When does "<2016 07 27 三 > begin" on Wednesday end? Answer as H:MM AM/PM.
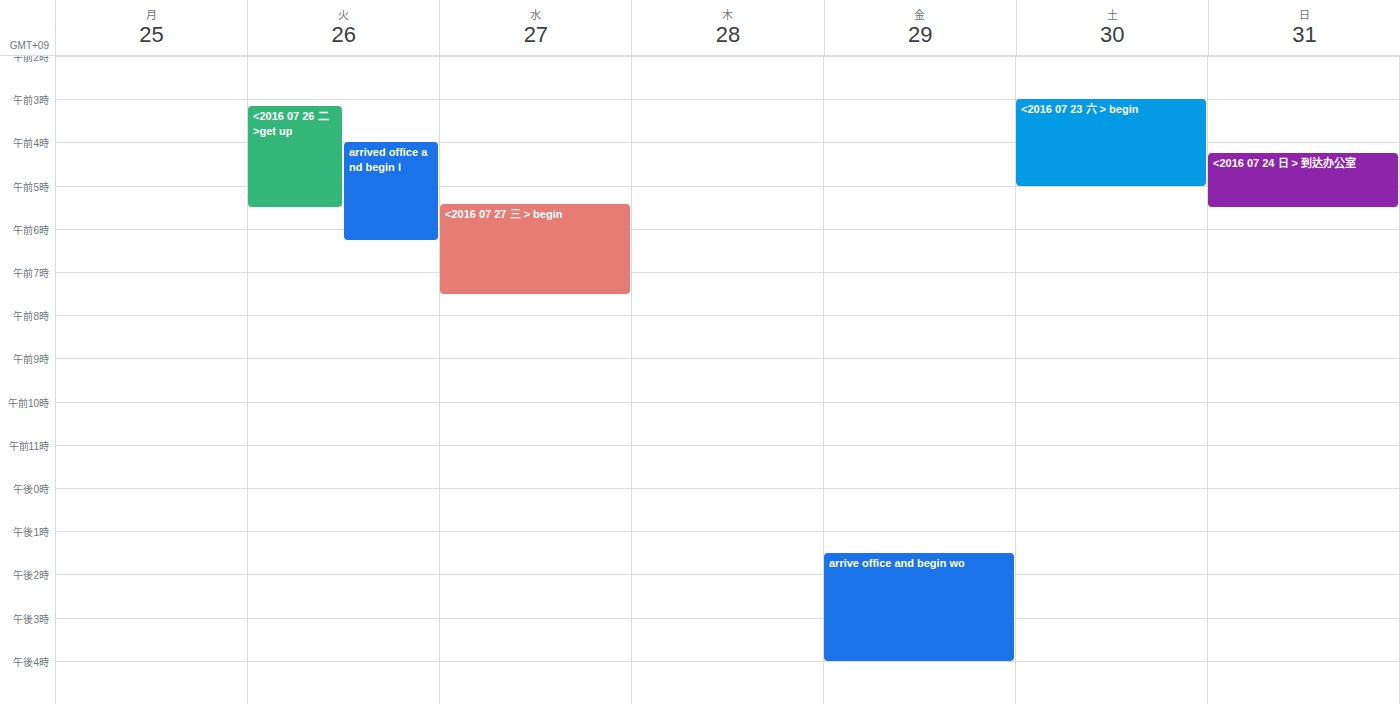
7:30 AM